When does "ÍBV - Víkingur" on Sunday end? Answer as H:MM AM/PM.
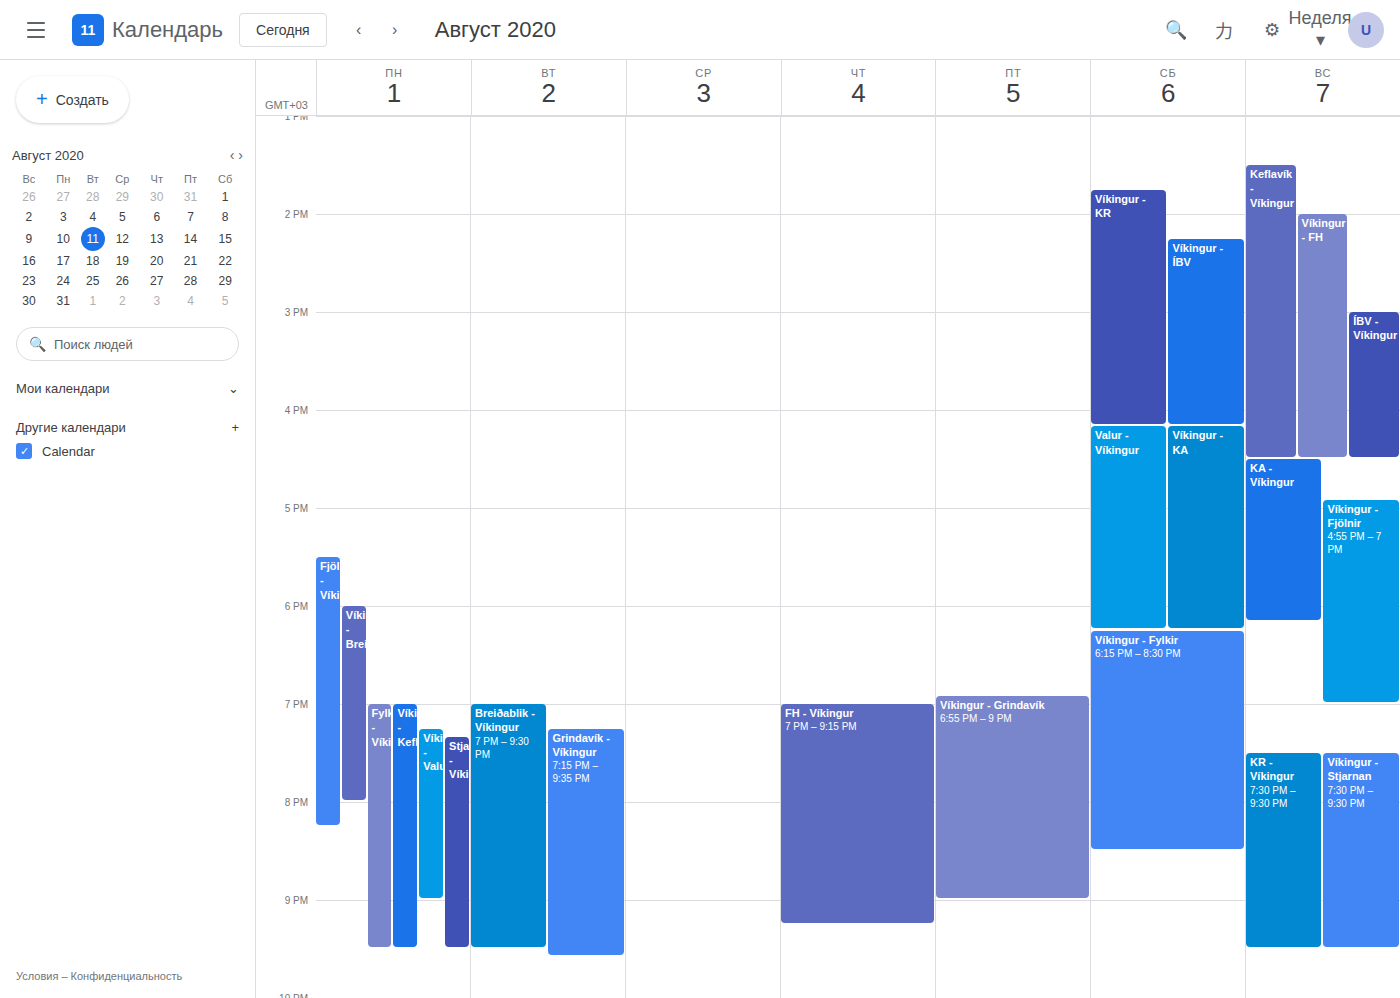
4:30 PM